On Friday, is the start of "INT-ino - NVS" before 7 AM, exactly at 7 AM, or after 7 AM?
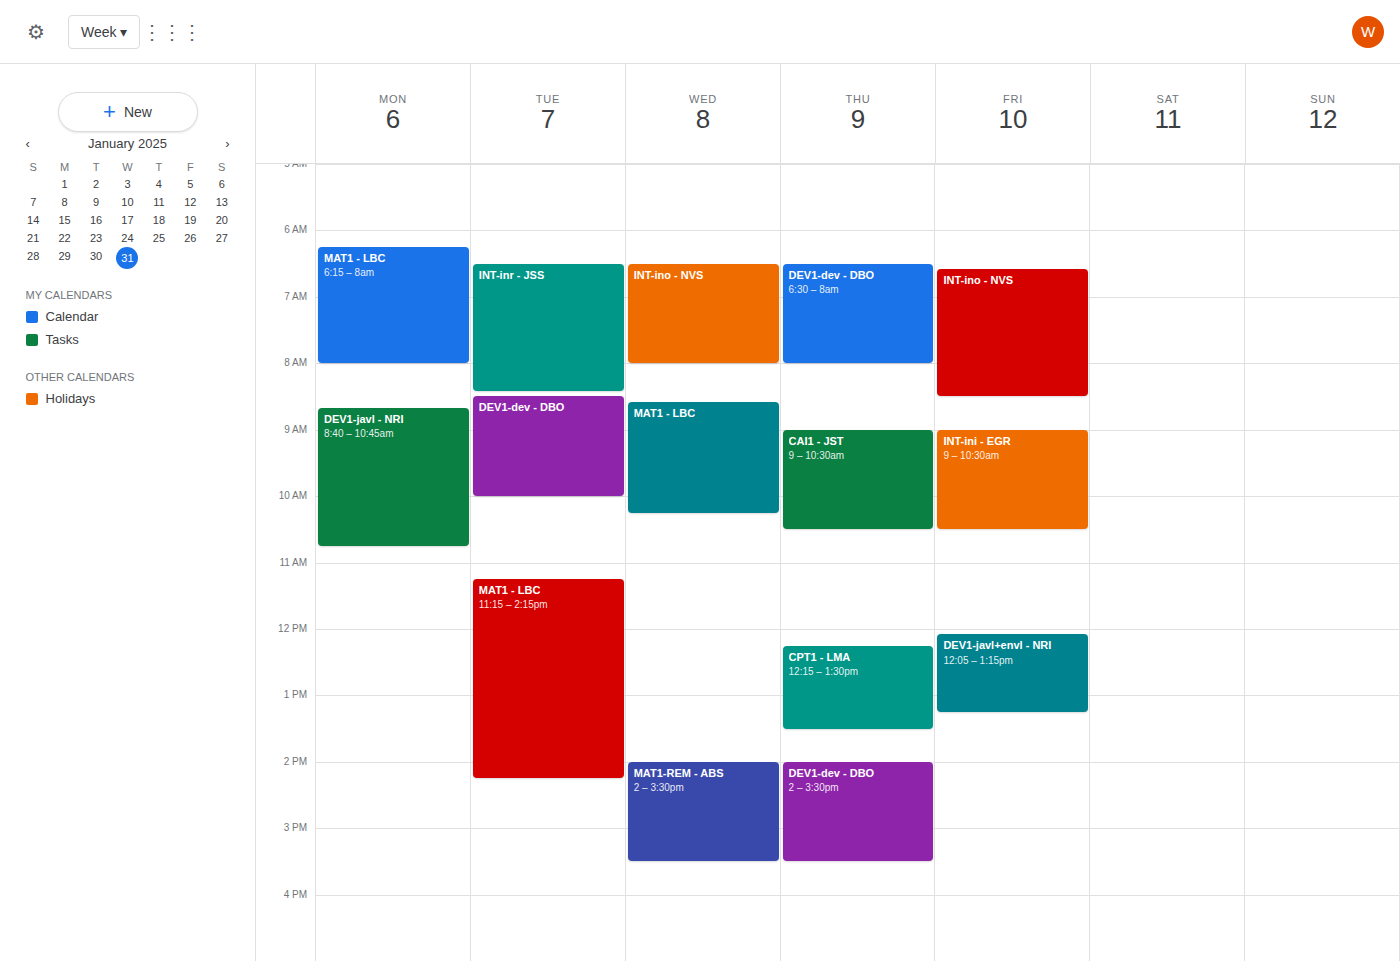
6:35 AM -- before 7 AM, 25 minutes above the 7 AM line.